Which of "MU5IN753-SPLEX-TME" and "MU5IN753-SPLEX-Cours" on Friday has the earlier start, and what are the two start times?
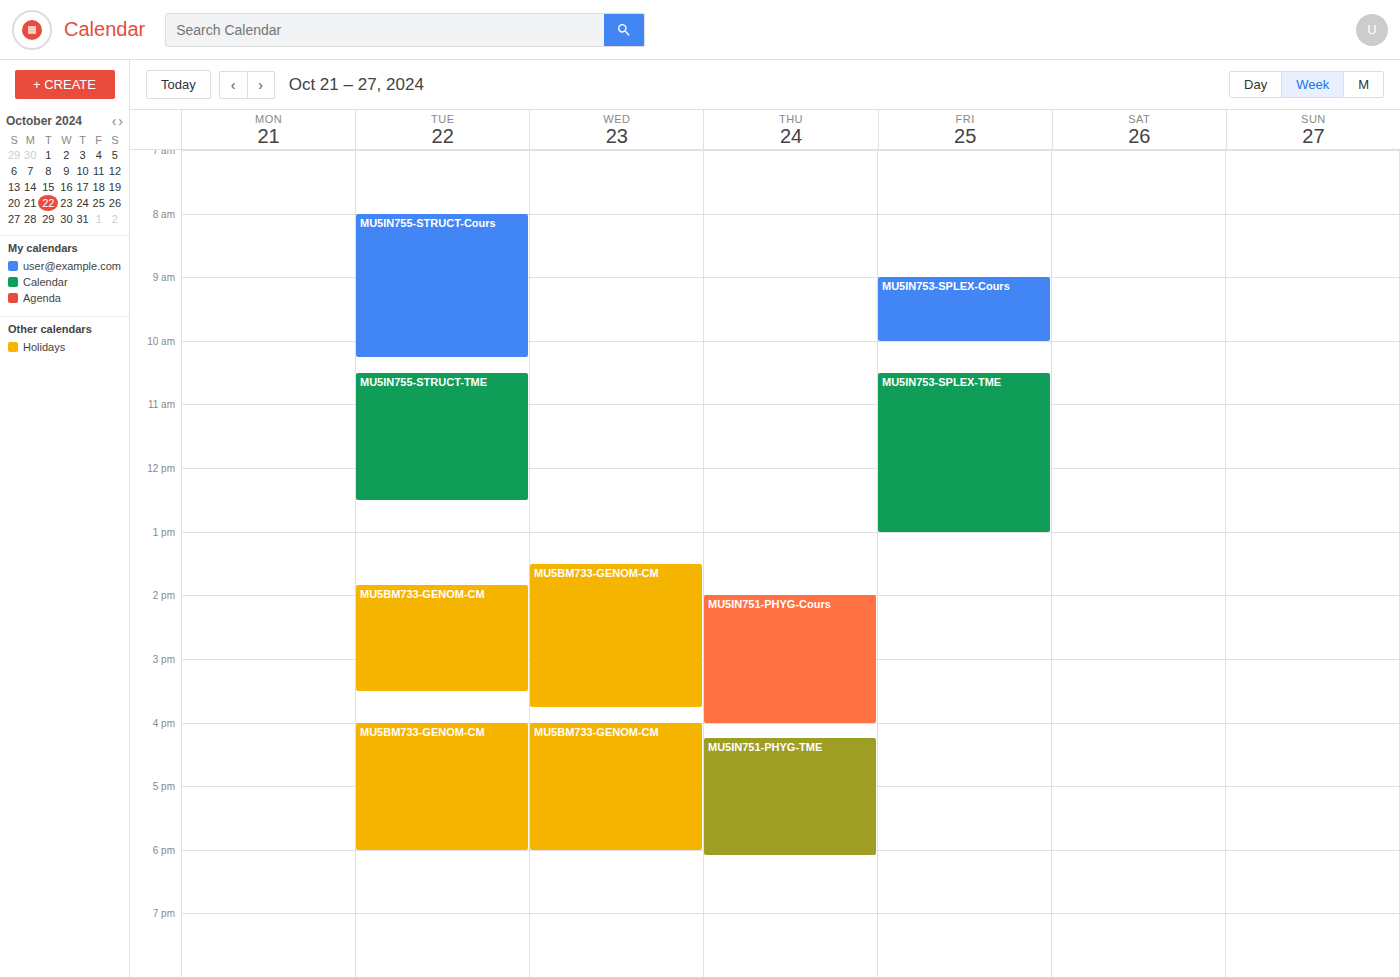
"MU5IN753-SPLEX-Cours" 09:00; "MU5IN753-SPLEX-TME" 10:30.